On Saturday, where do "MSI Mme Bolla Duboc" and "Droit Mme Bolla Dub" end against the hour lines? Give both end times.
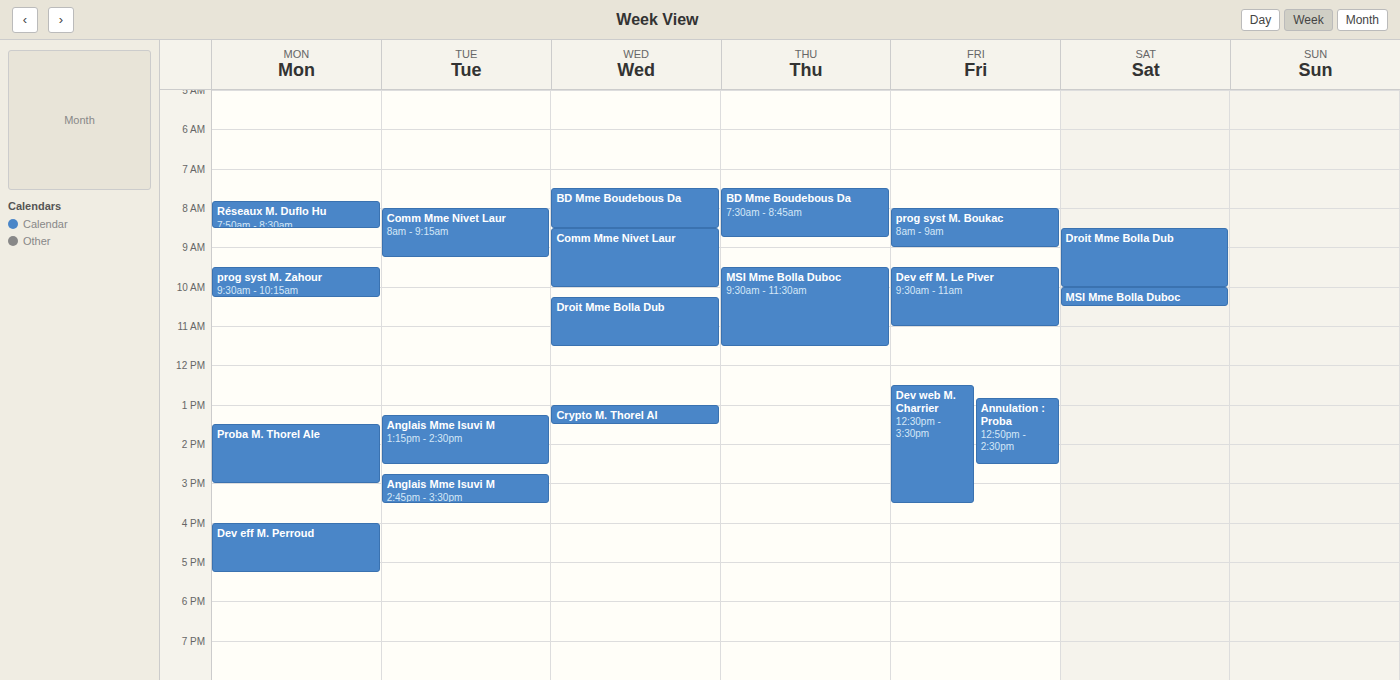
"MSI Mme Bolla Duboc": 10:30 AM, halfway between the 10 AM and 11 AM lines. "Droit Mme Bolla Dub": 10:00 AM, exactly on the 10 AM line.